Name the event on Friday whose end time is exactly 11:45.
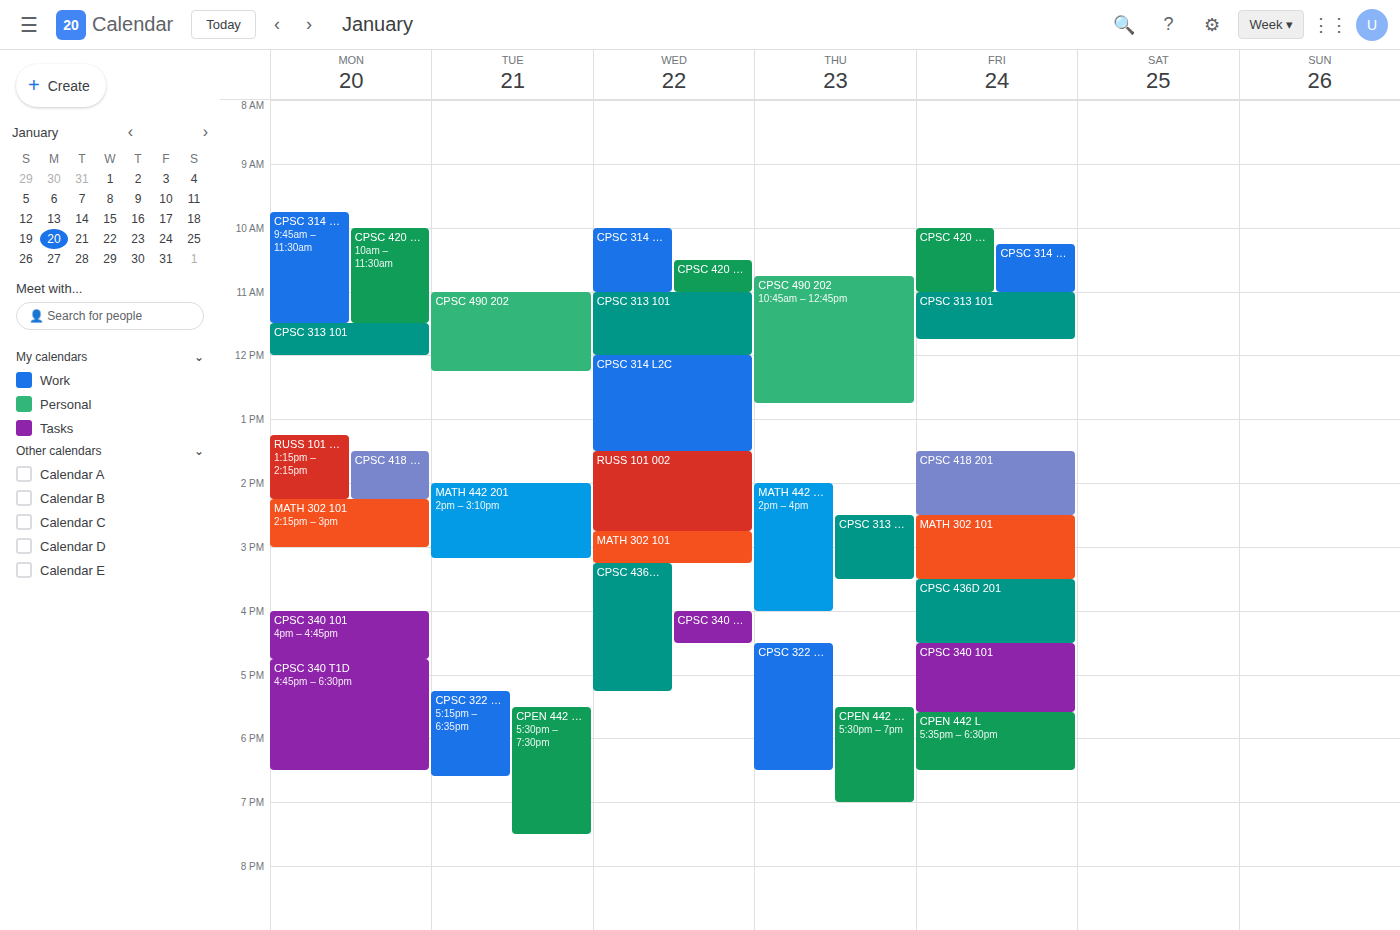
"CPSC 313 101"